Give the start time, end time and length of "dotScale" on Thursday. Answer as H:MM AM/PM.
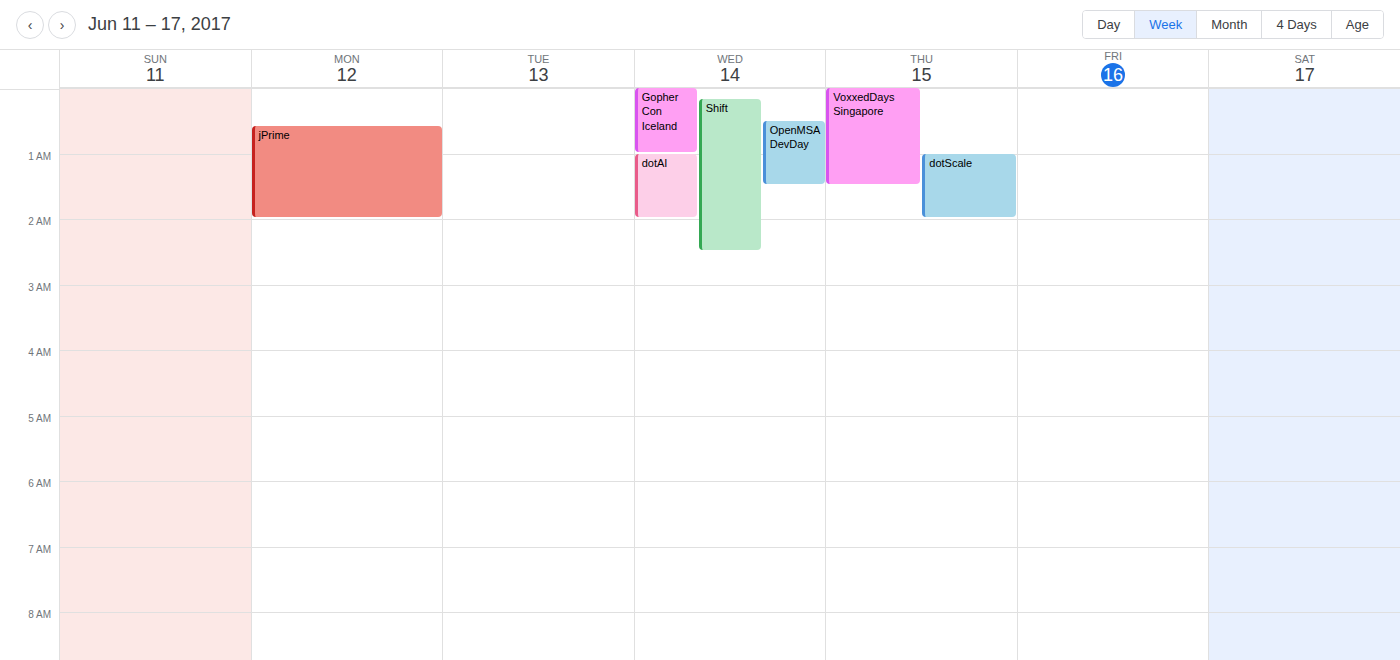
1:00 AM to 2:00 AM, 1 hour